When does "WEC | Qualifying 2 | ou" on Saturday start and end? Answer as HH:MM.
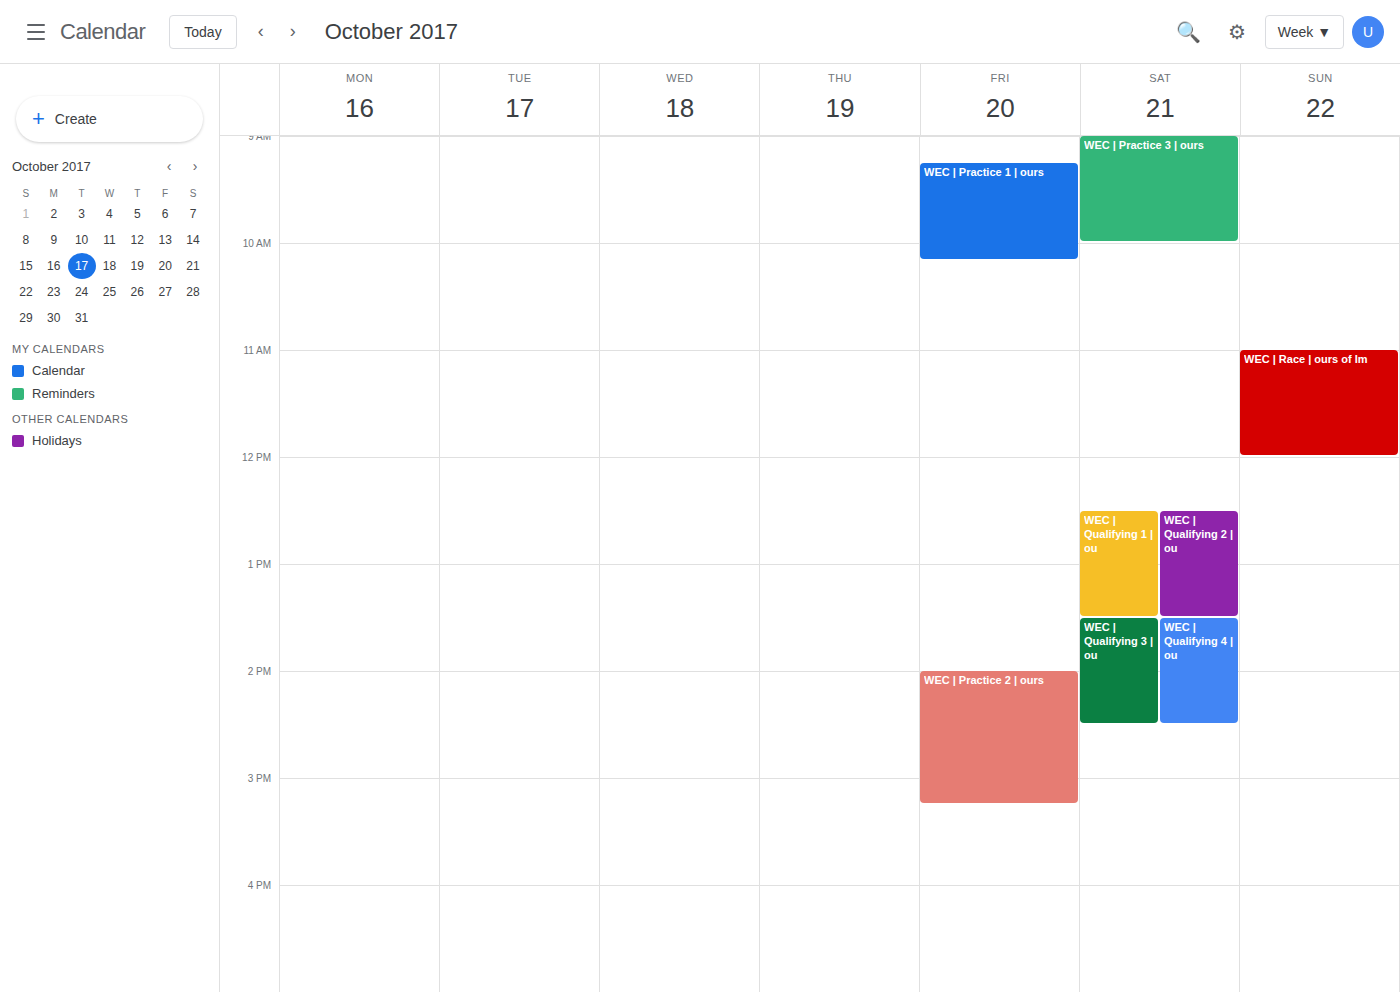
12:30 to 13:30